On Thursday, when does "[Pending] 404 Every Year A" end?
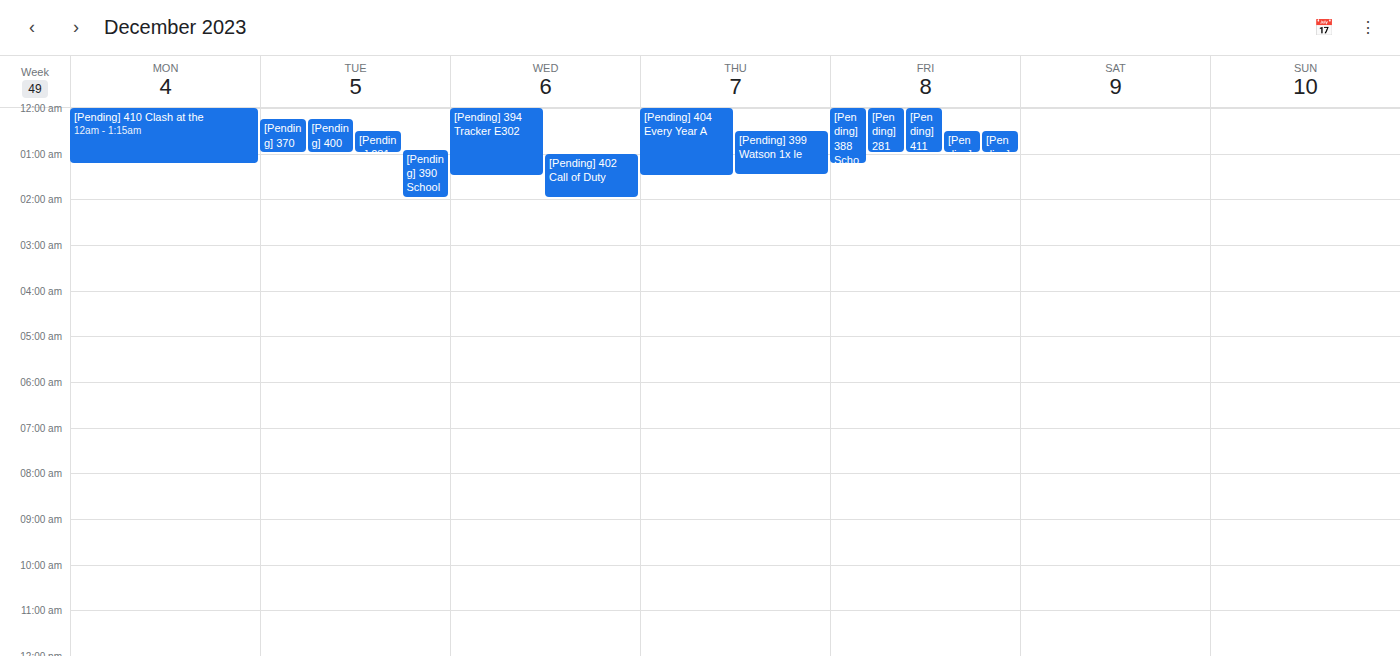
1:30 AM